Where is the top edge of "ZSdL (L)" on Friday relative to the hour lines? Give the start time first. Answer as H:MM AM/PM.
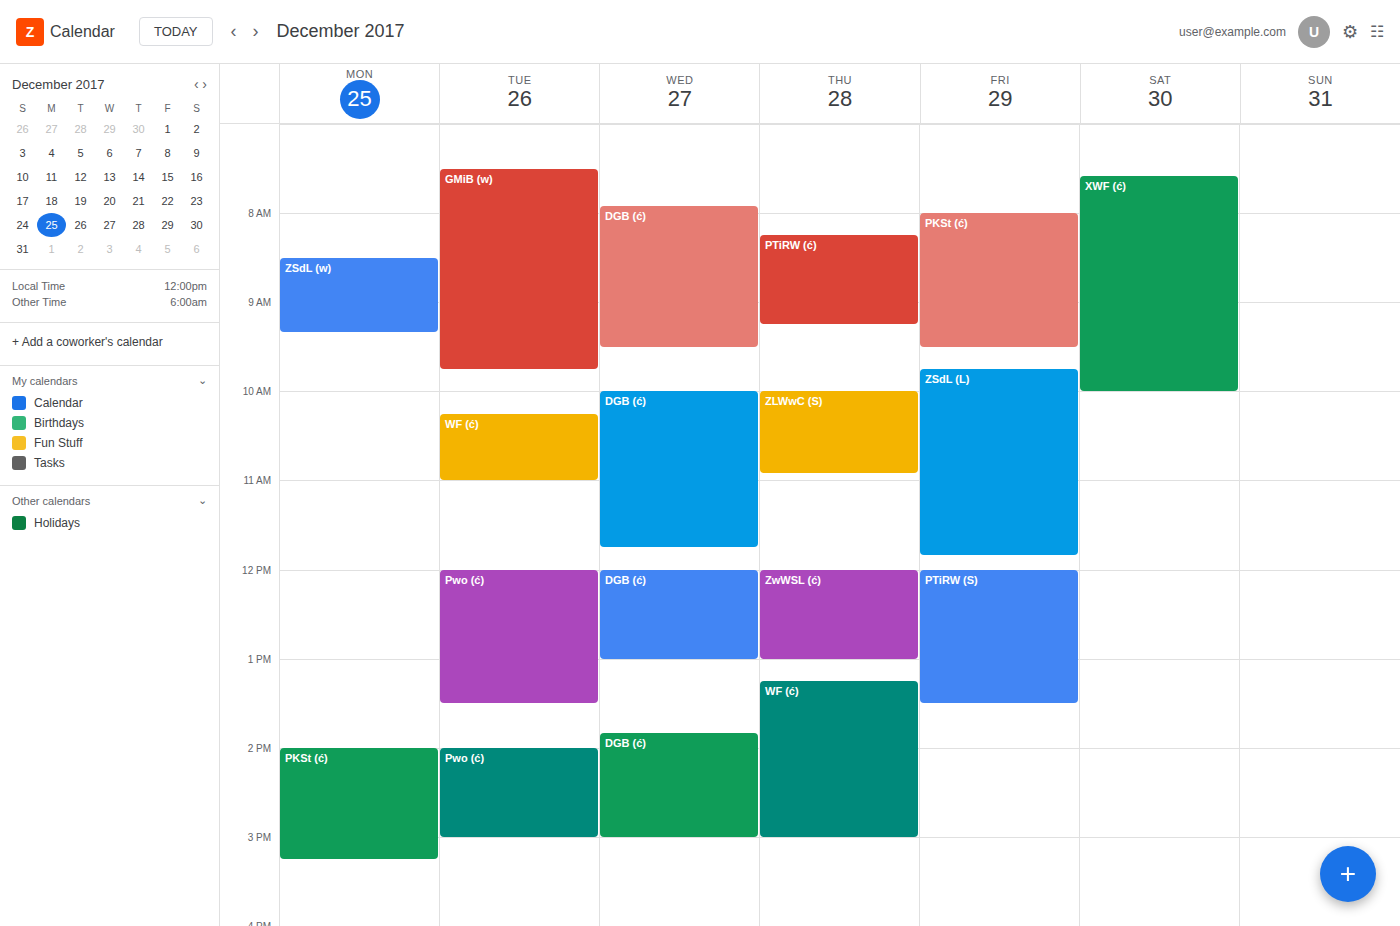
9:45 AM -- neither: three quarters of the way from the 9 AM line to the 10 AM line.